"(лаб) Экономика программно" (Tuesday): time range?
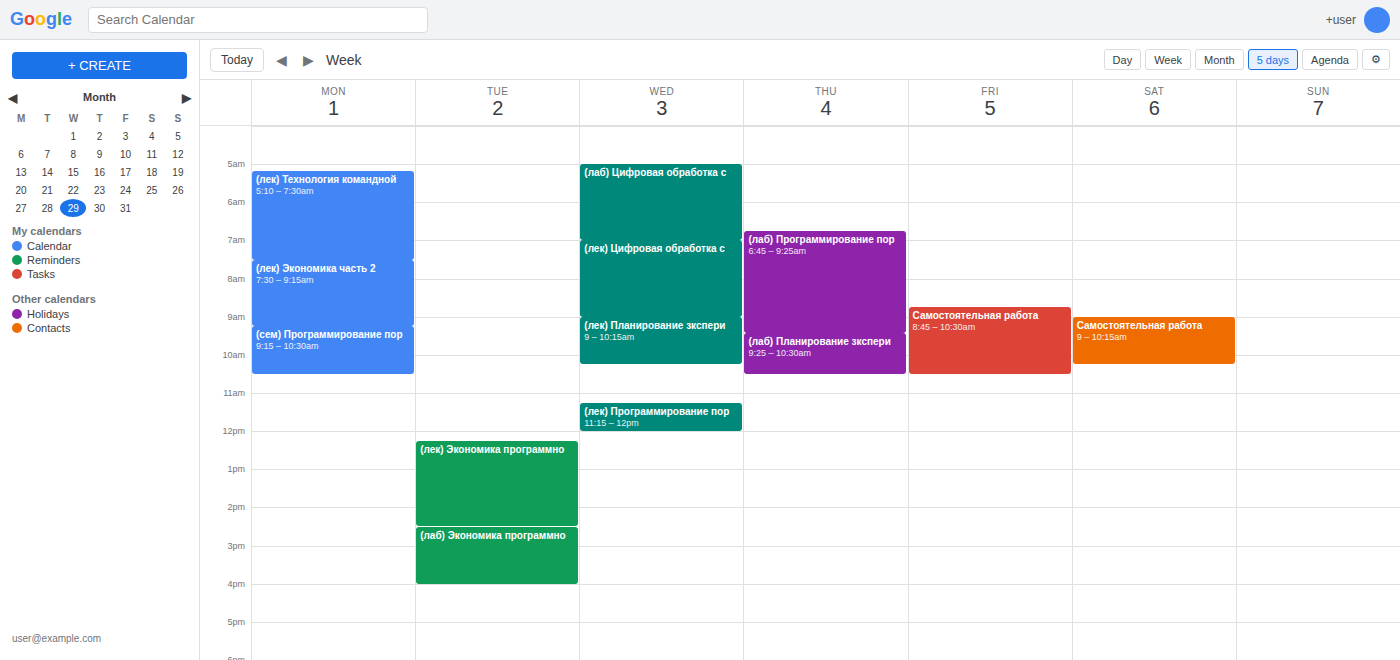
2:30 PM to 4:00 PM